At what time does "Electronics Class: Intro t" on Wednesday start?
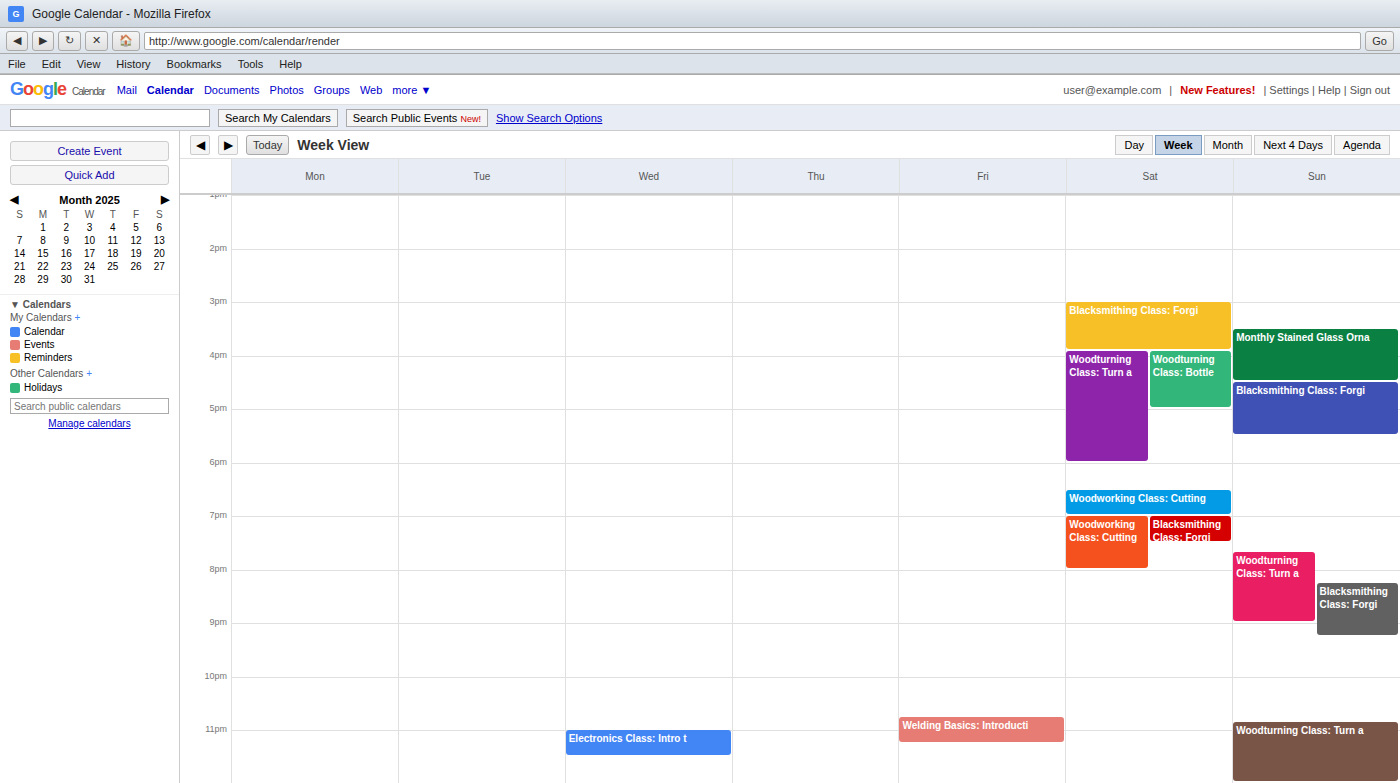
11:00 PM